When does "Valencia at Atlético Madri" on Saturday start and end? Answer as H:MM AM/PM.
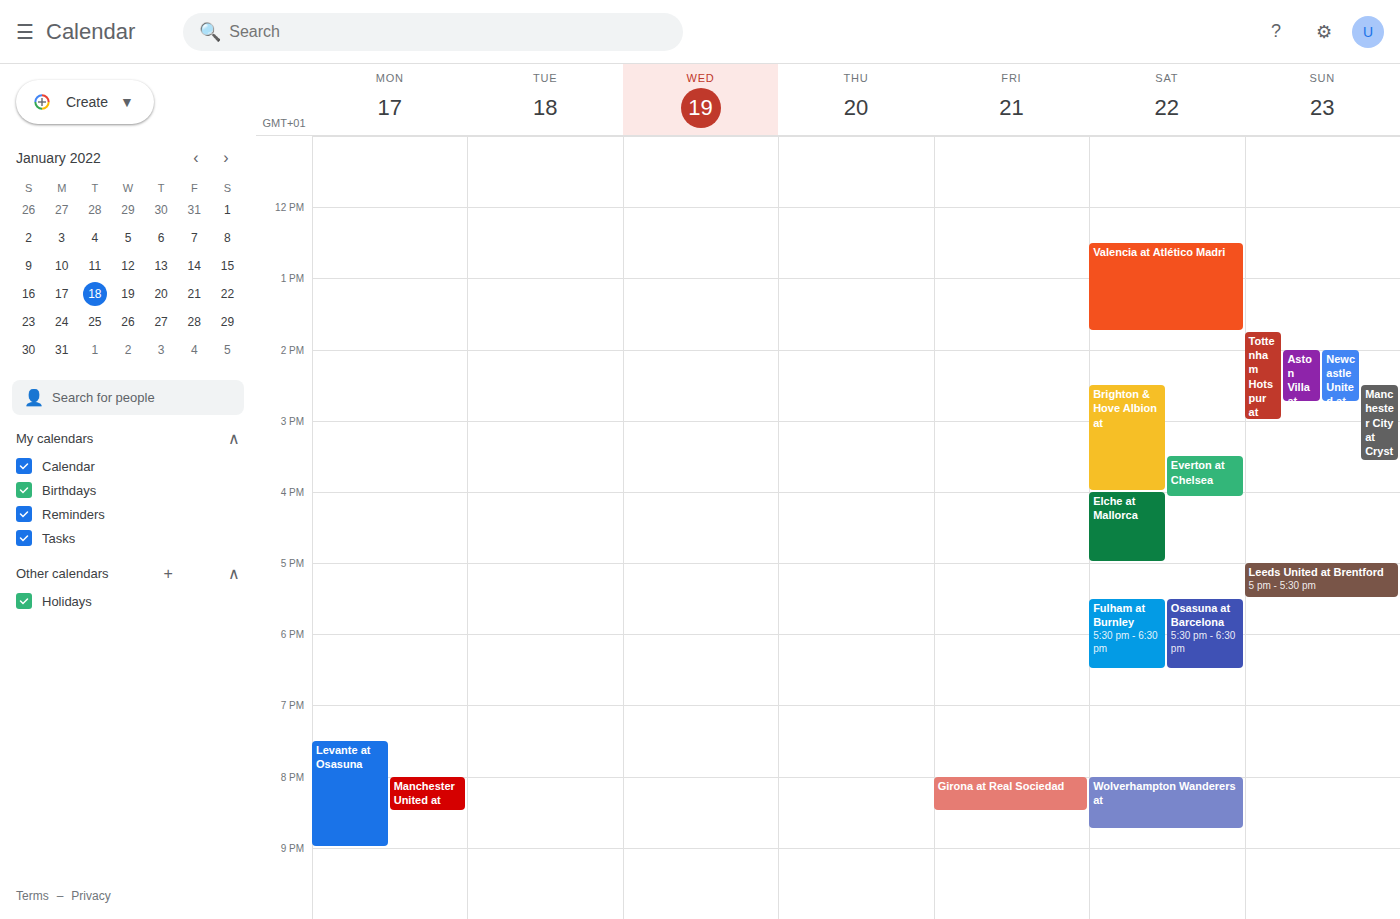
12:30 PM to 1:45 PM